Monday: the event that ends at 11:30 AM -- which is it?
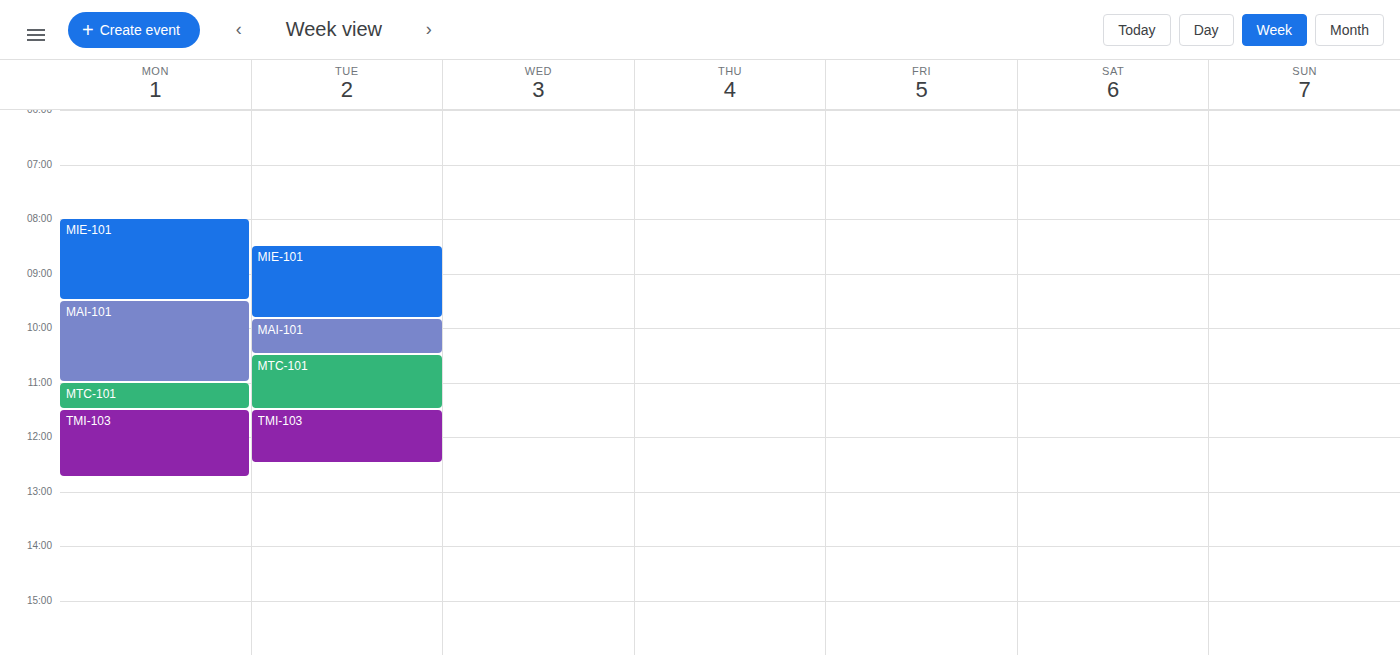
"MTC-101"